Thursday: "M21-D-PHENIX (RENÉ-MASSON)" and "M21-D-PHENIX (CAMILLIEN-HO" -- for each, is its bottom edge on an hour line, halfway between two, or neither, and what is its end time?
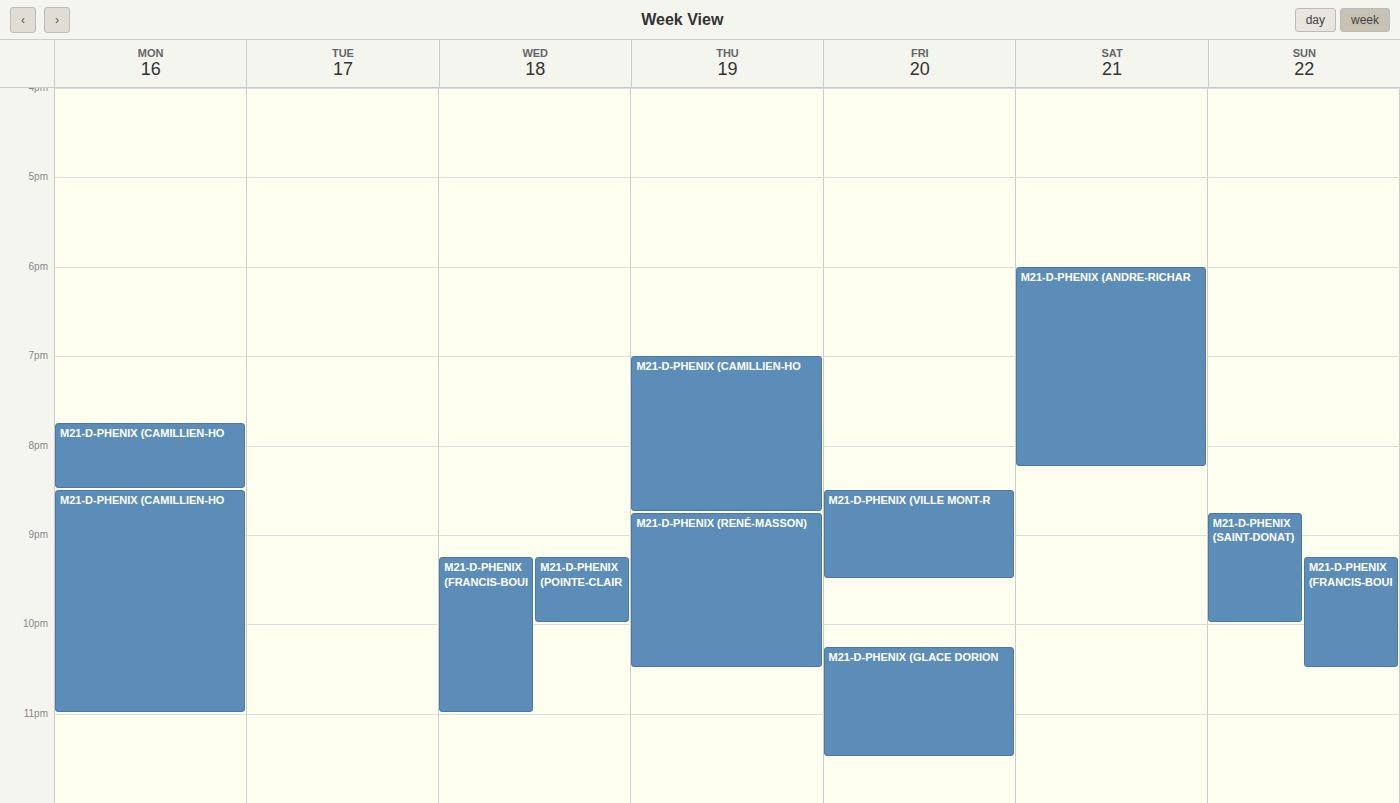
"M21-D-PHENIX (RENÉ-MASSON)": 22:30, halfway between the 22:00 and 23:00 lines. "M21-D-PHENIX (CAMILLIEN-HO": 20:45, neither: three quarters of the way from the 20:00 line to the 21:00 line.